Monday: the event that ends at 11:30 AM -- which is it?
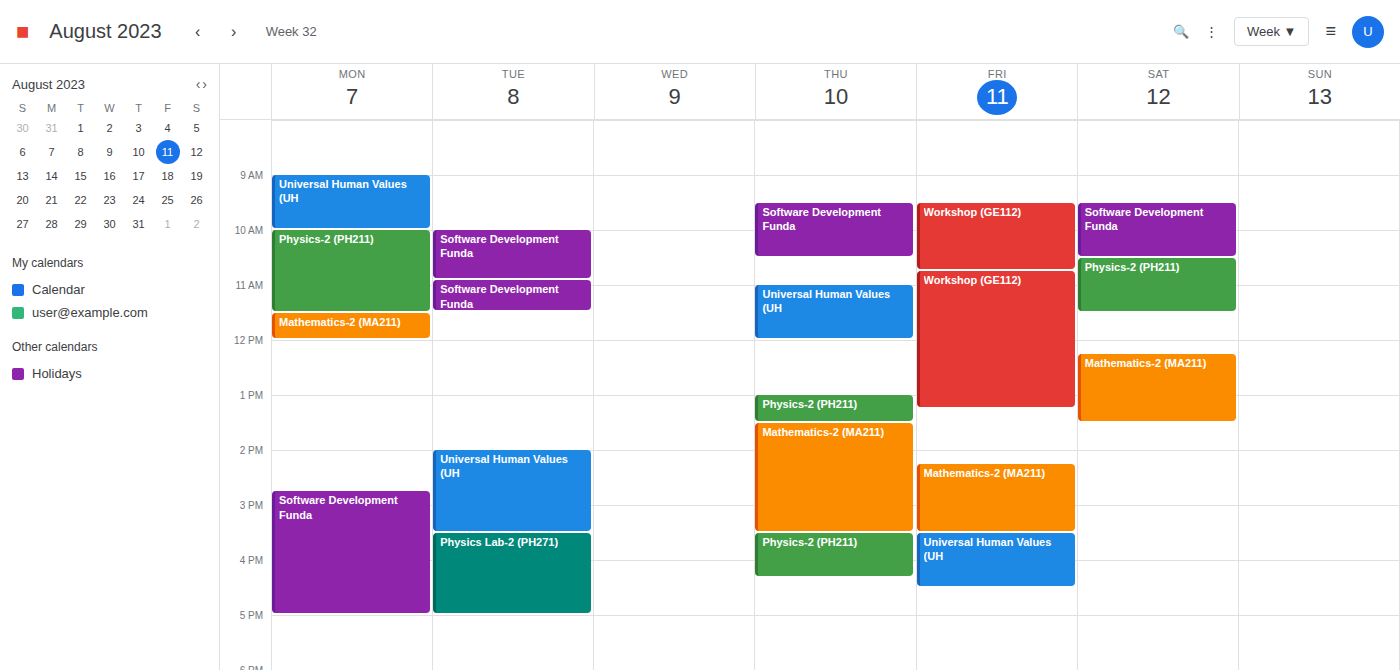
"Physics-2 (PH211)"